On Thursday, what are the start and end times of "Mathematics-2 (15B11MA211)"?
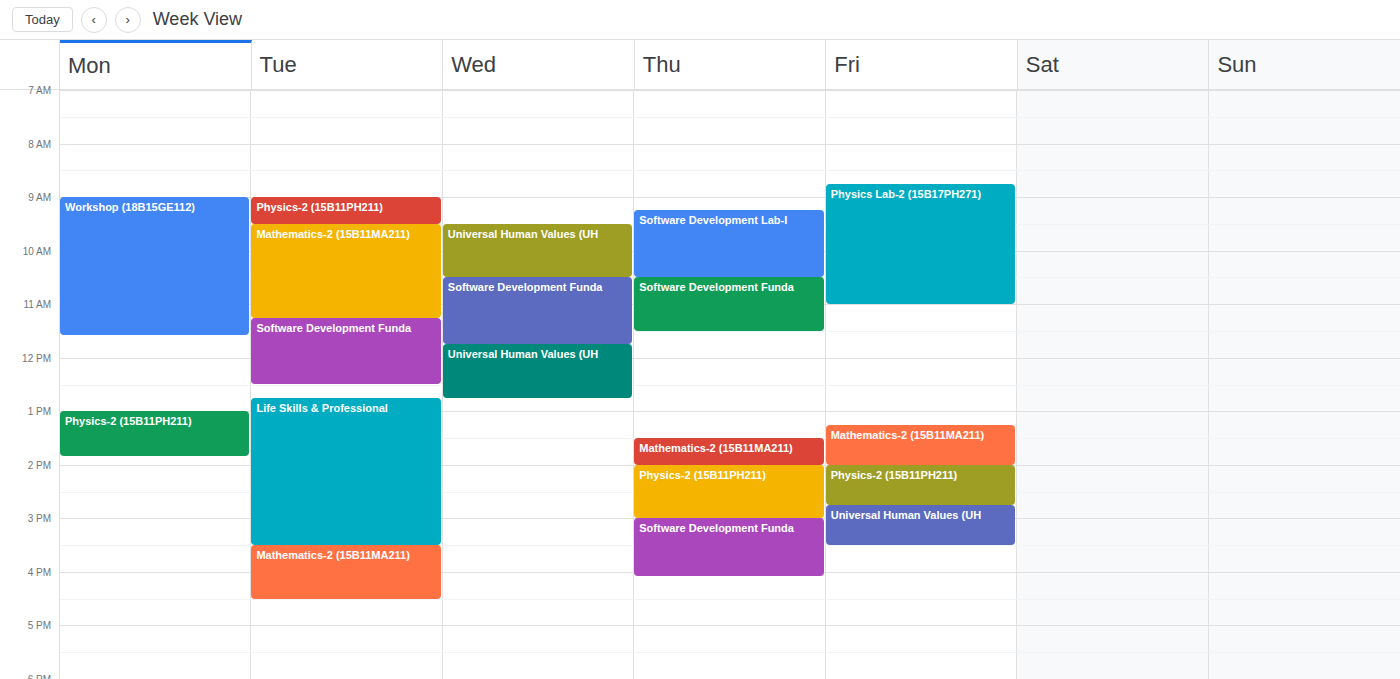
1:30 PM to 2:00 PM